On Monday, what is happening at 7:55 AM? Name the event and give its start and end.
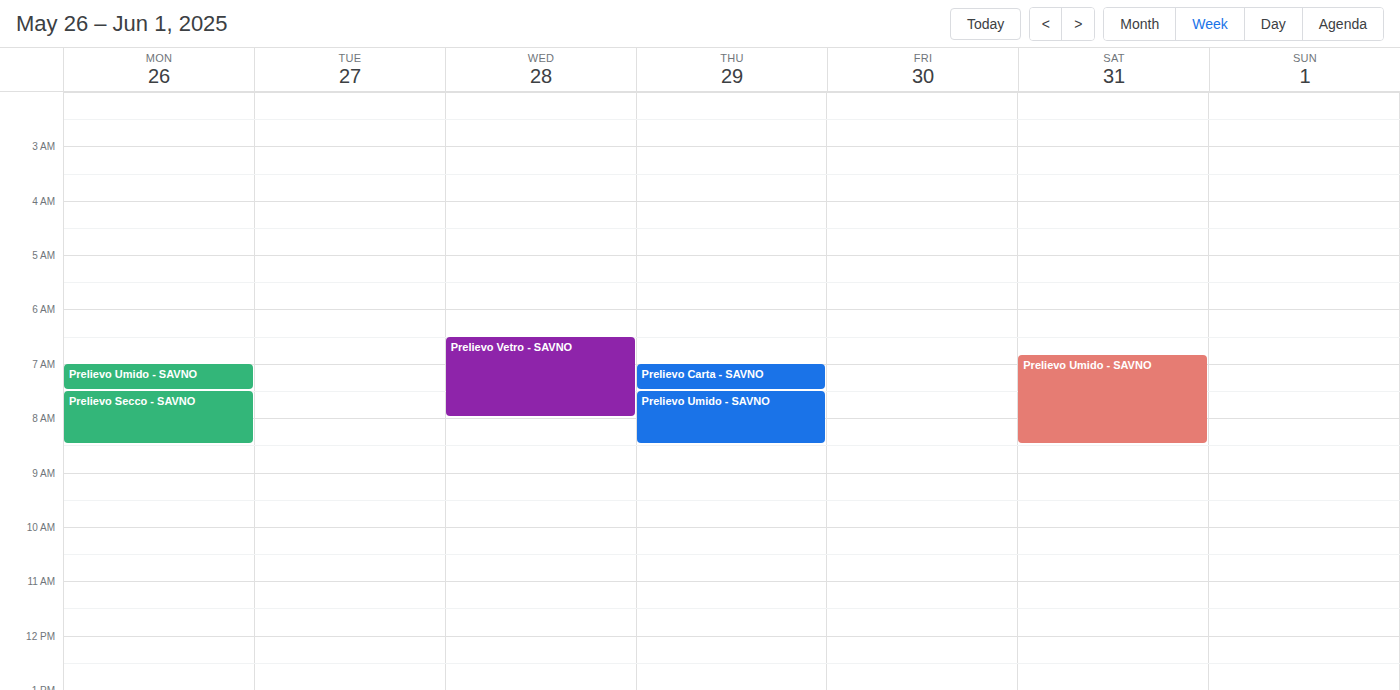
"Prelievo Secco - SAVNO", 7:30 AM to 8:30 AM